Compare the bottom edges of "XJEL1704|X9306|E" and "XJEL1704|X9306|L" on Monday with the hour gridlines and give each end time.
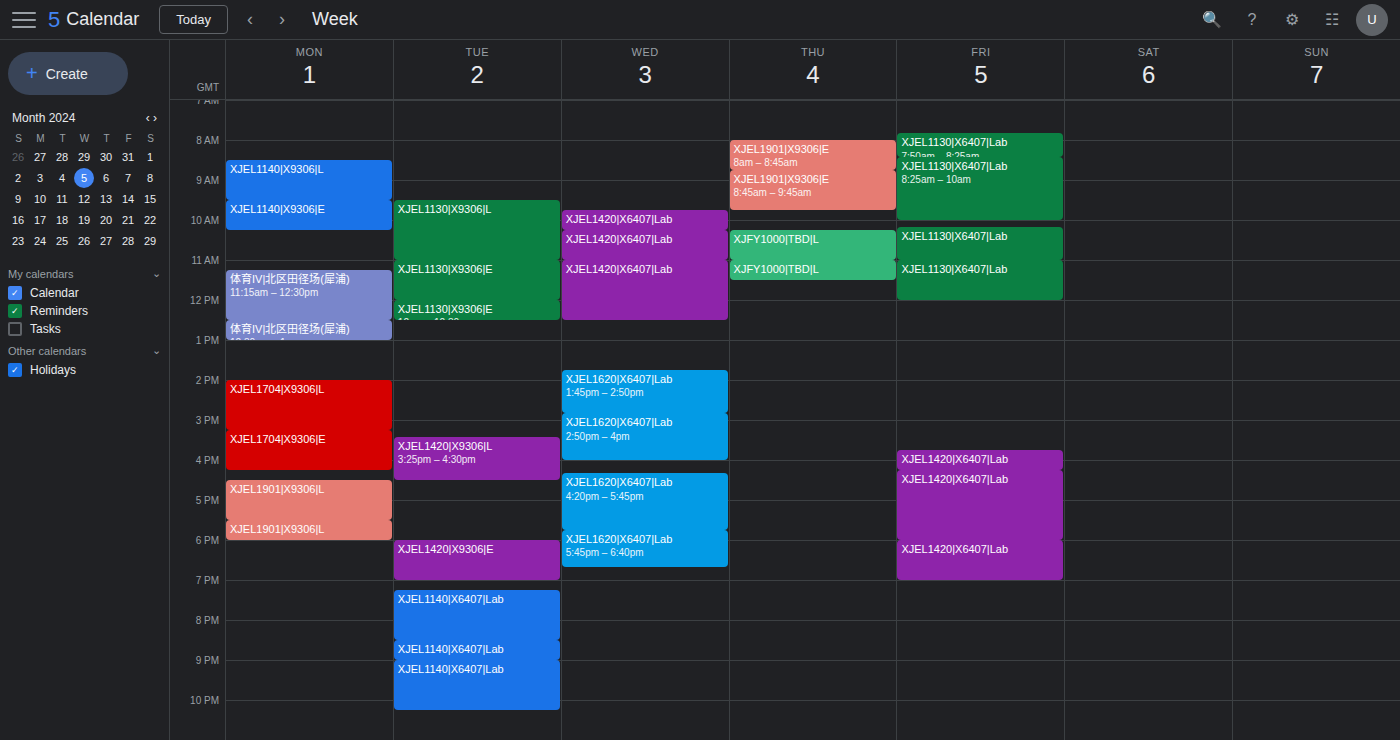
"XJEL1704|X9306|E": 4:15 PM, neither: a quarter of the way from the 4 PM line to the 5 PM line. "XJEL1704|X9306|L": 3:15 PM, neither: a quarter of the way from the 3 PM line to the 4 PM line.